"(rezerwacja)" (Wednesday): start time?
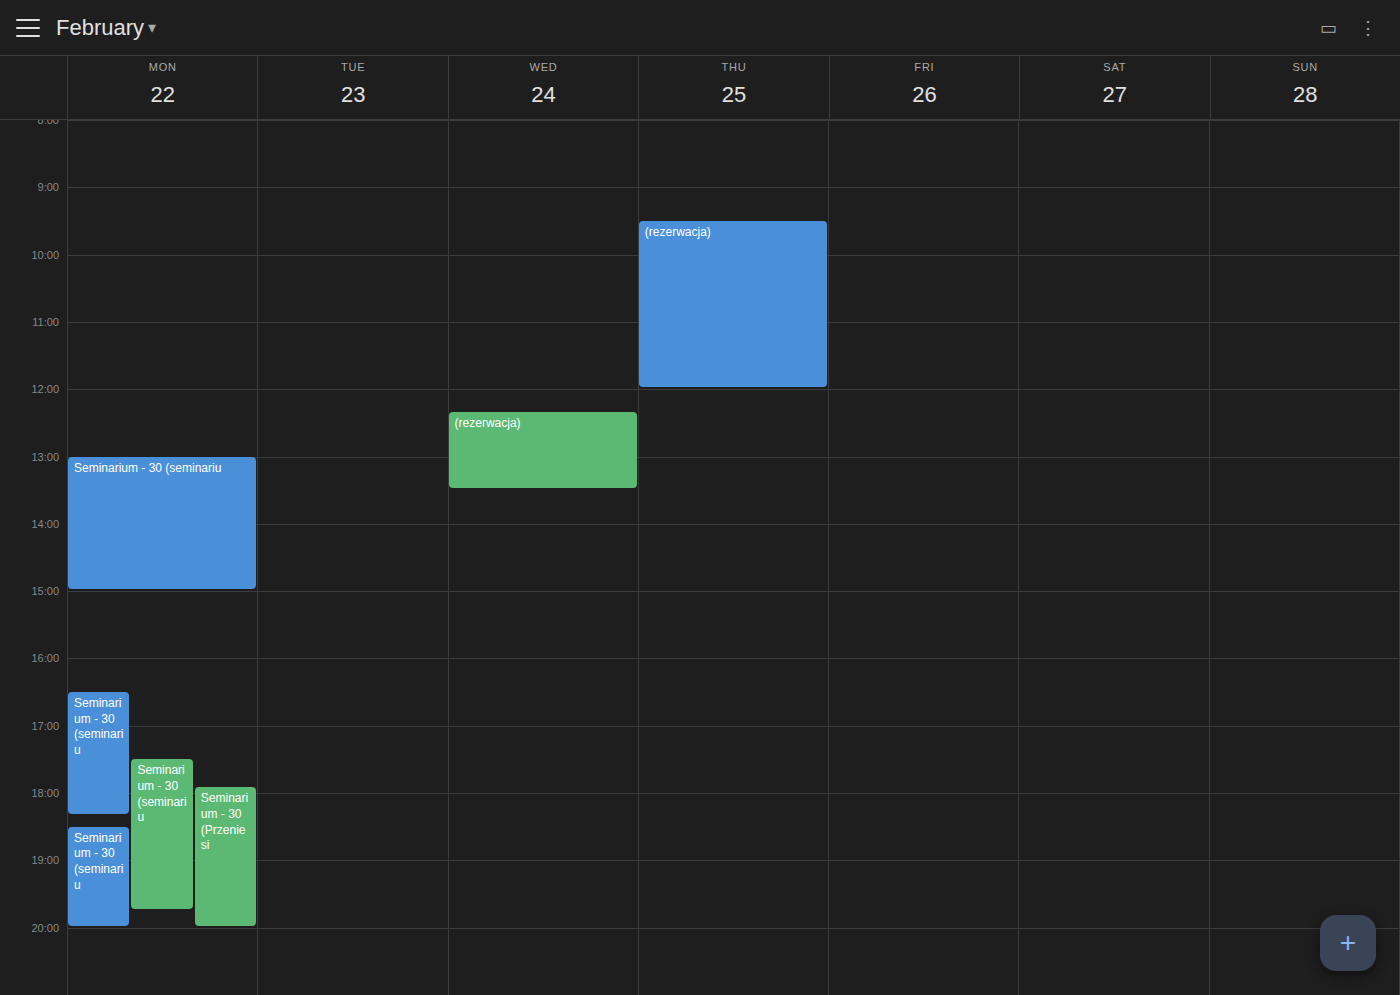
12:20 PM